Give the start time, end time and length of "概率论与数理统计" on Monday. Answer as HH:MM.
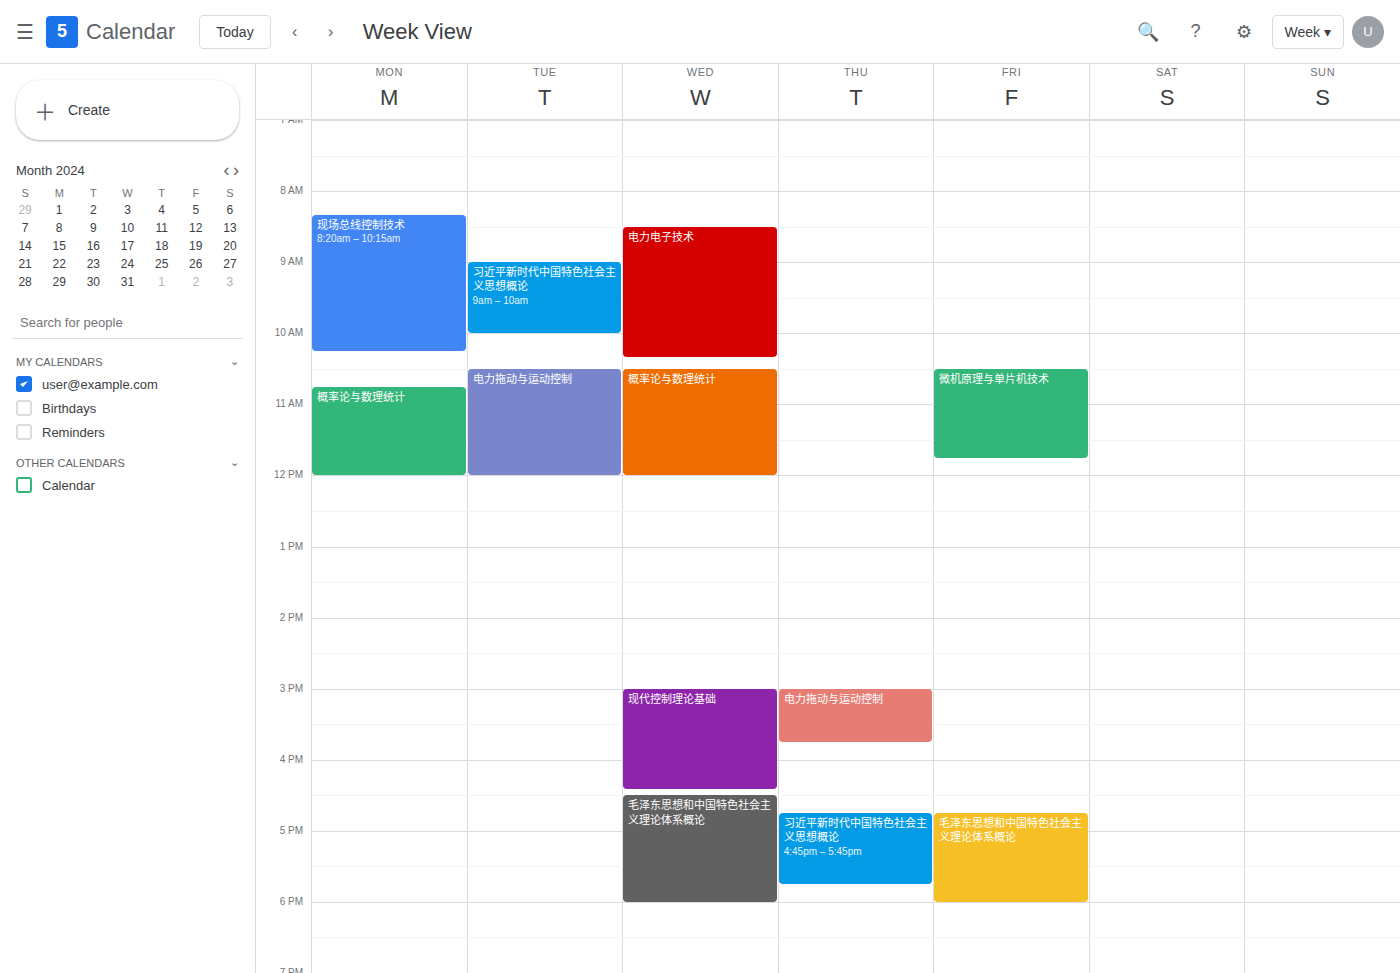
10:45 to 12:00, 1 hour 15 minutes